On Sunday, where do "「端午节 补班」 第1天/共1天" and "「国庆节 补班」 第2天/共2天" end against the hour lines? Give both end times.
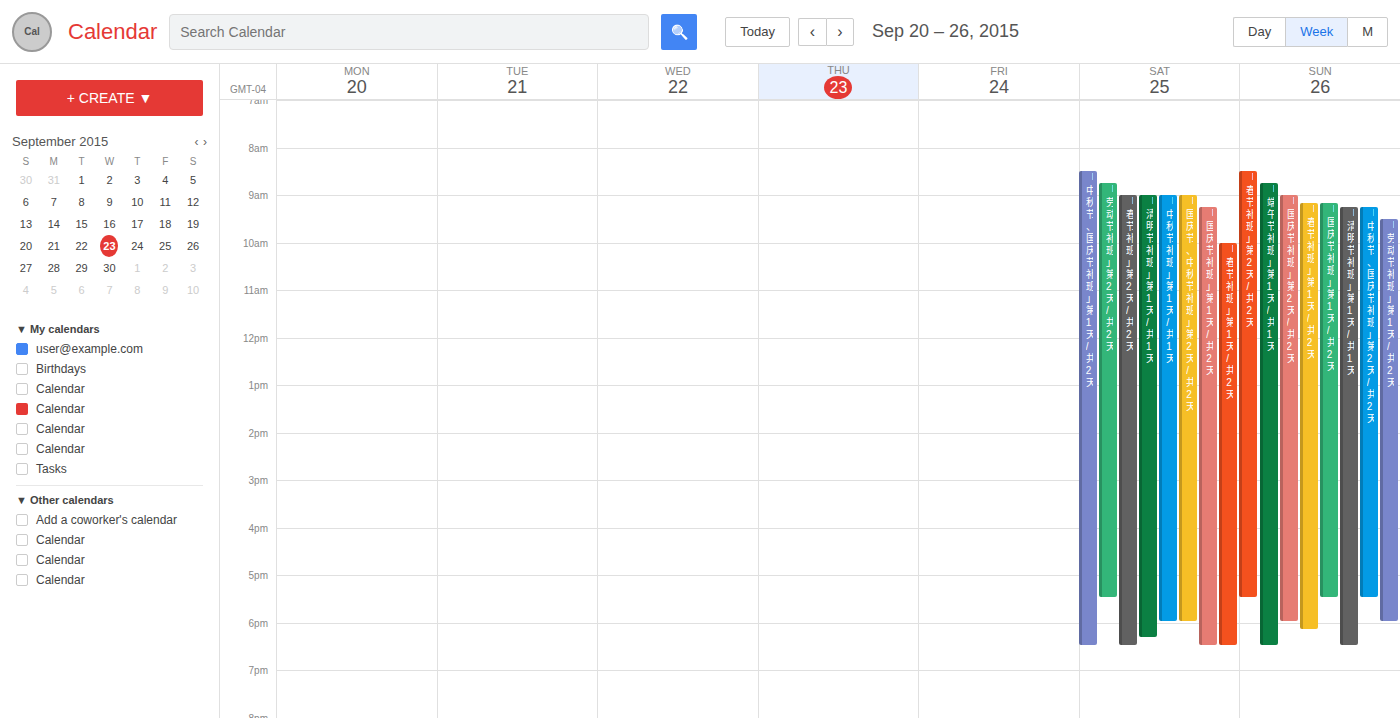
"「端午节 补班」 第1天/共1天": 6:30 PM, halfway between the 6 PM and 7 PM lines. "「国庆节 补班」 第2天/共2天": 6:00 PM, exactly on the 6 PM line.